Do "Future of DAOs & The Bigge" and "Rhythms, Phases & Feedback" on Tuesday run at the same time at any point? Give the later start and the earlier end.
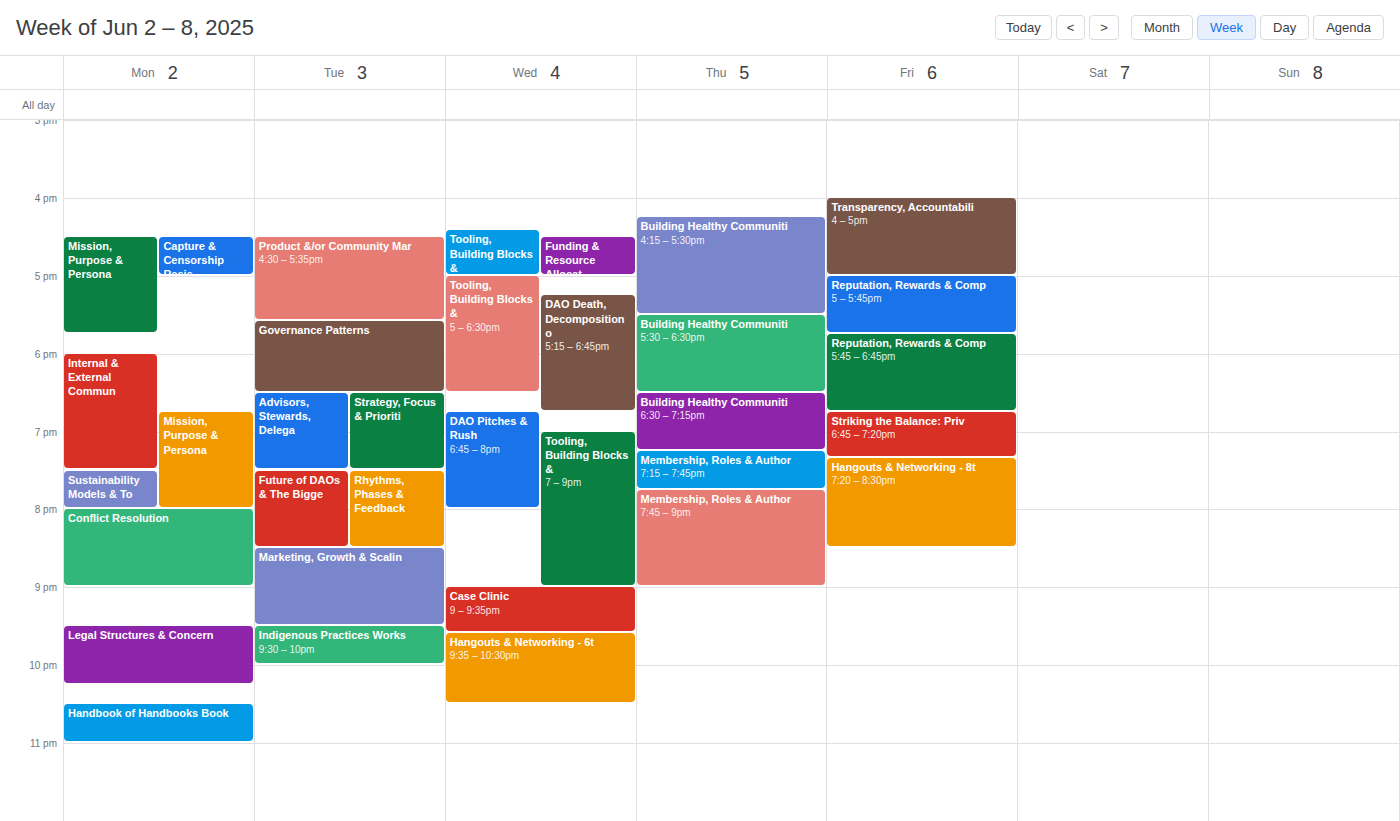
"Future of DAOs & The Bigge" runs 19:30 to 20:30, inside "Rhythms, Phases & Feedback" -- they overlap.